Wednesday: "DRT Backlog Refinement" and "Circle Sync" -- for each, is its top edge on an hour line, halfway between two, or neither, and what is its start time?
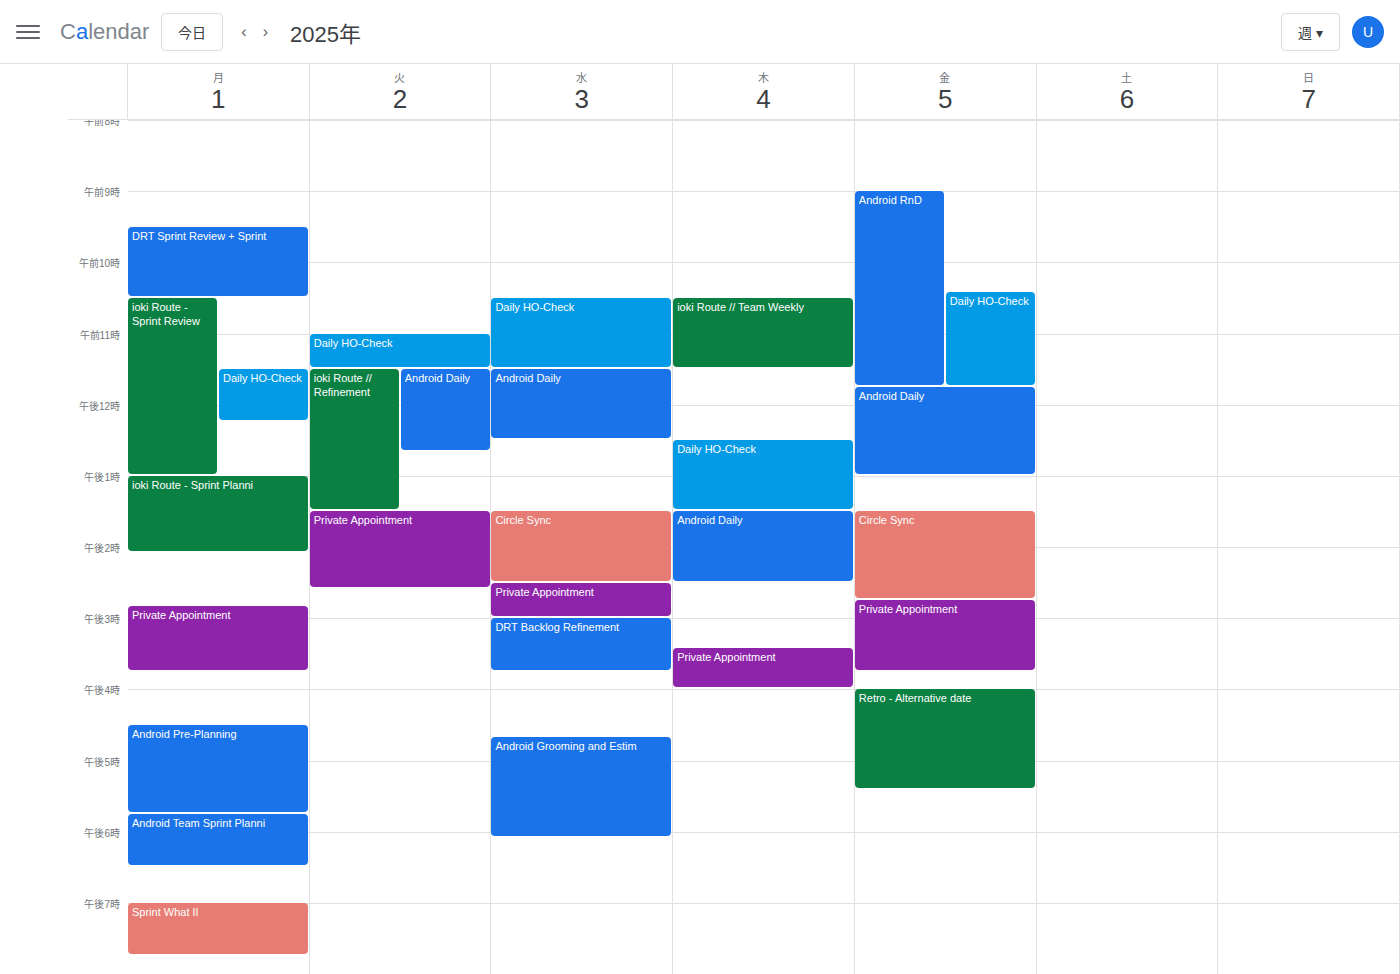
"DRT Backlog Refinement": 3:00 PM, exactly on the 3 PM line. "Circle Sync": 1:30 PM, halfway between the 1 PM and 2 PM lines.